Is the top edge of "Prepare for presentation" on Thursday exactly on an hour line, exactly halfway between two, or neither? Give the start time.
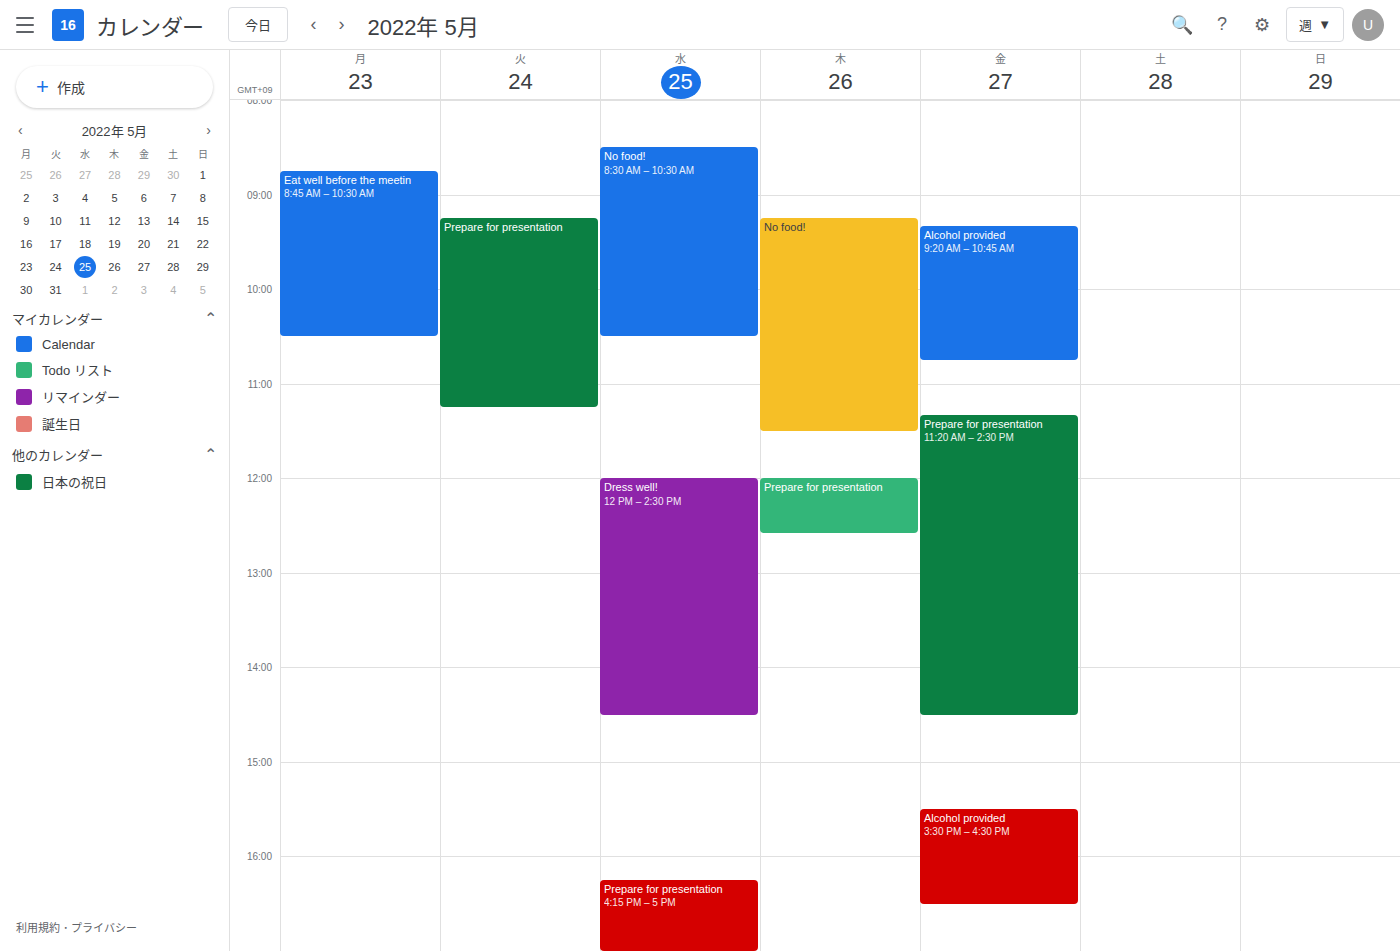
12:00 PM -- exactly on the 12 PM line.